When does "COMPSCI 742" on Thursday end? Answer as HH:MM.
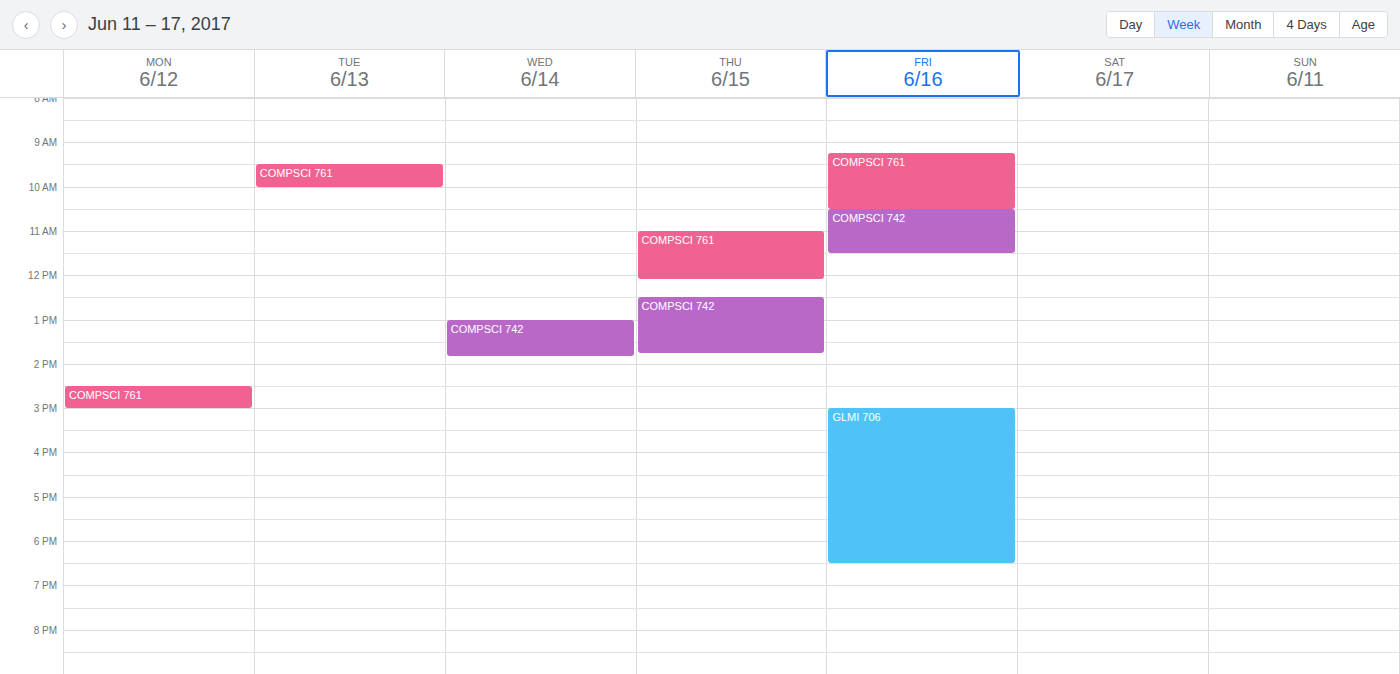
13:45